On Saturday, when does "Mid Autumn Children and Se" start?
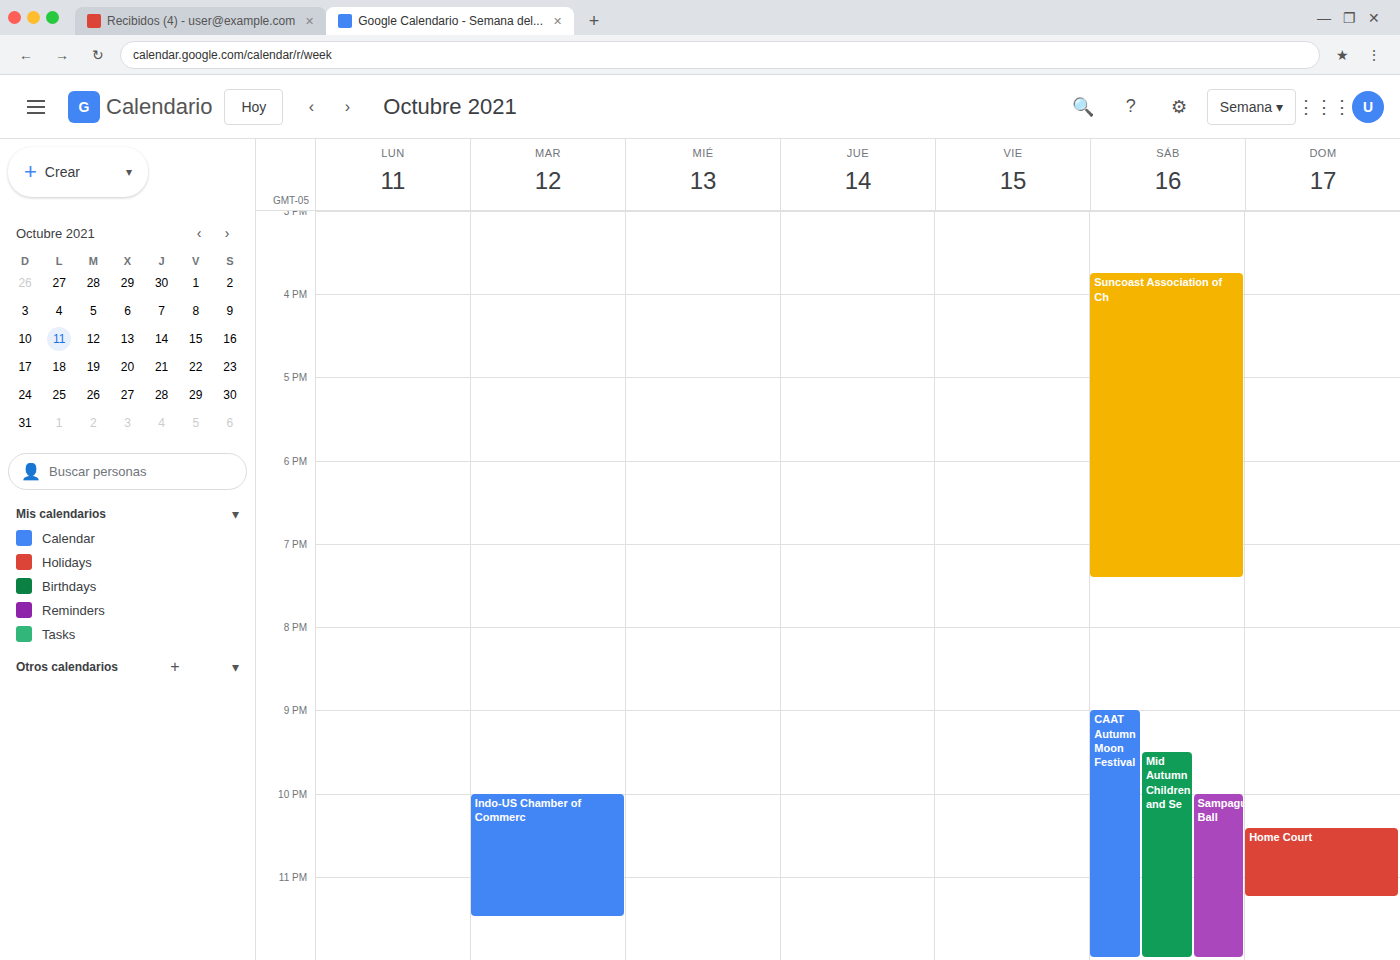
9:30 PM